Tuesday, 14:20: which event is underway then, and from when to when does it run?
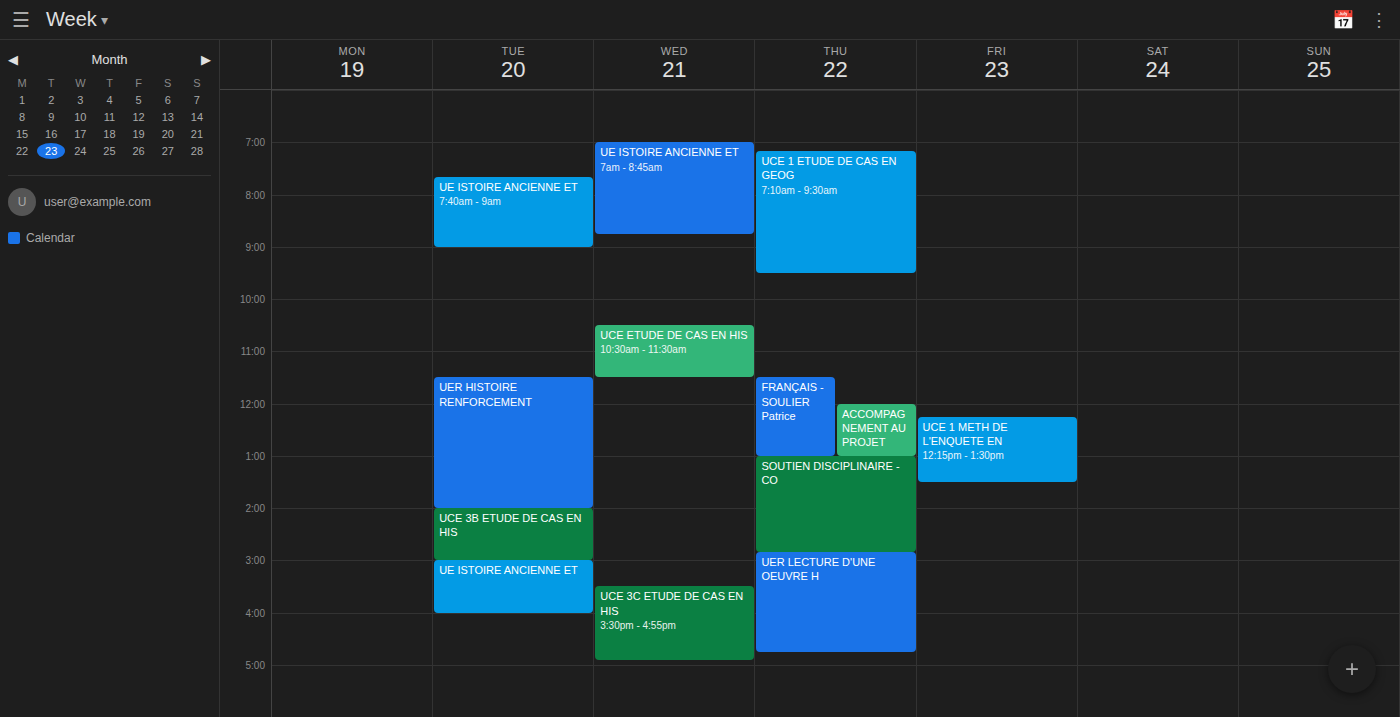
"UCE 3B ETUDE DE CAS EN HIS", 14:00 to 15:00